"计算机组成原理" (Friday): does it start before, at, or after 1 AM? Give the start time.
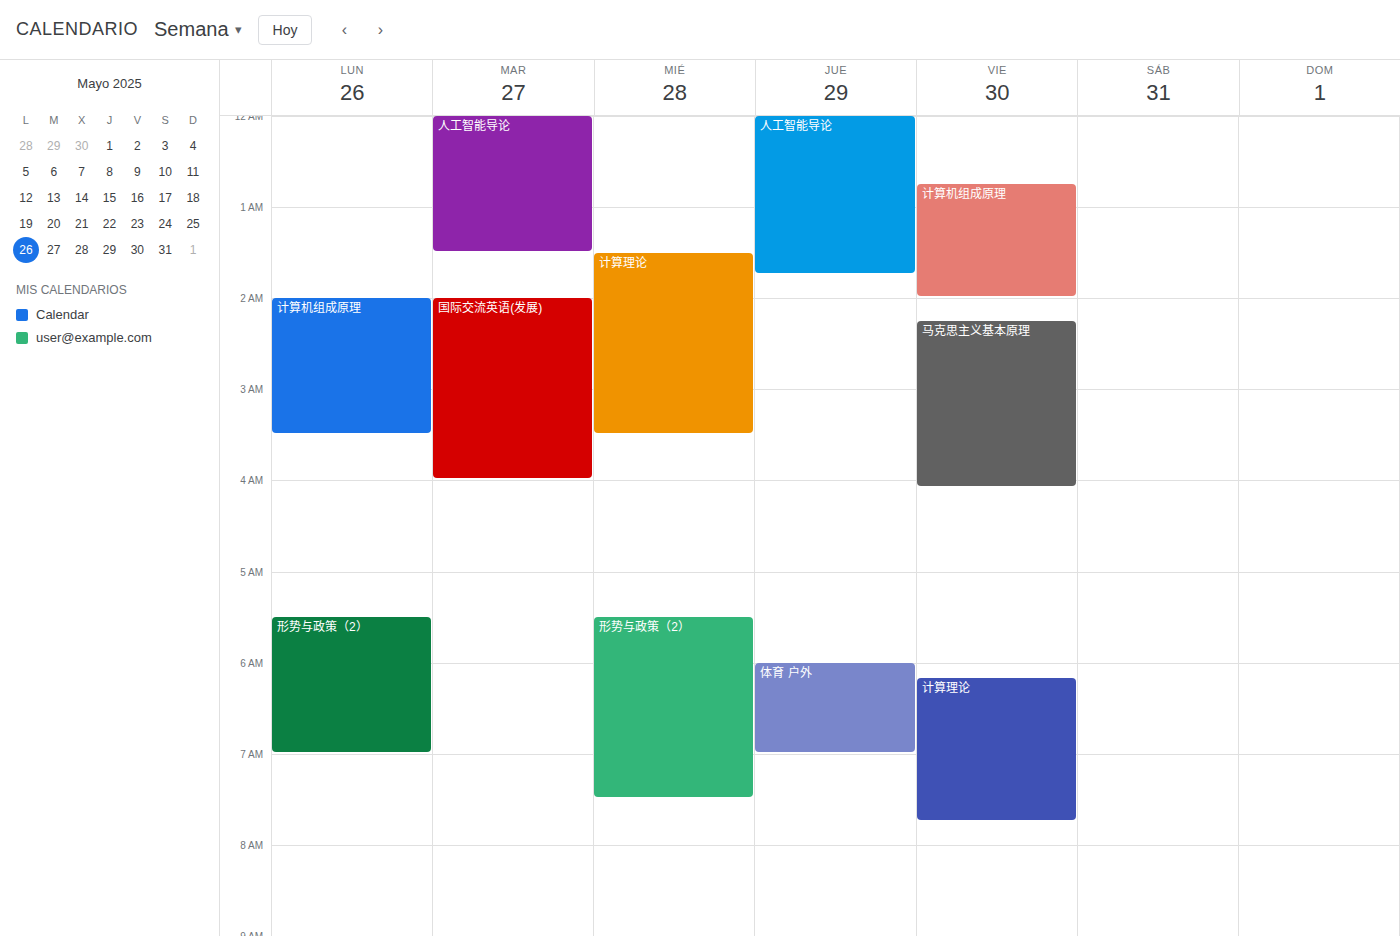
12:45 AM -- before 1 AM, 15 minutes above the 1 AM line.